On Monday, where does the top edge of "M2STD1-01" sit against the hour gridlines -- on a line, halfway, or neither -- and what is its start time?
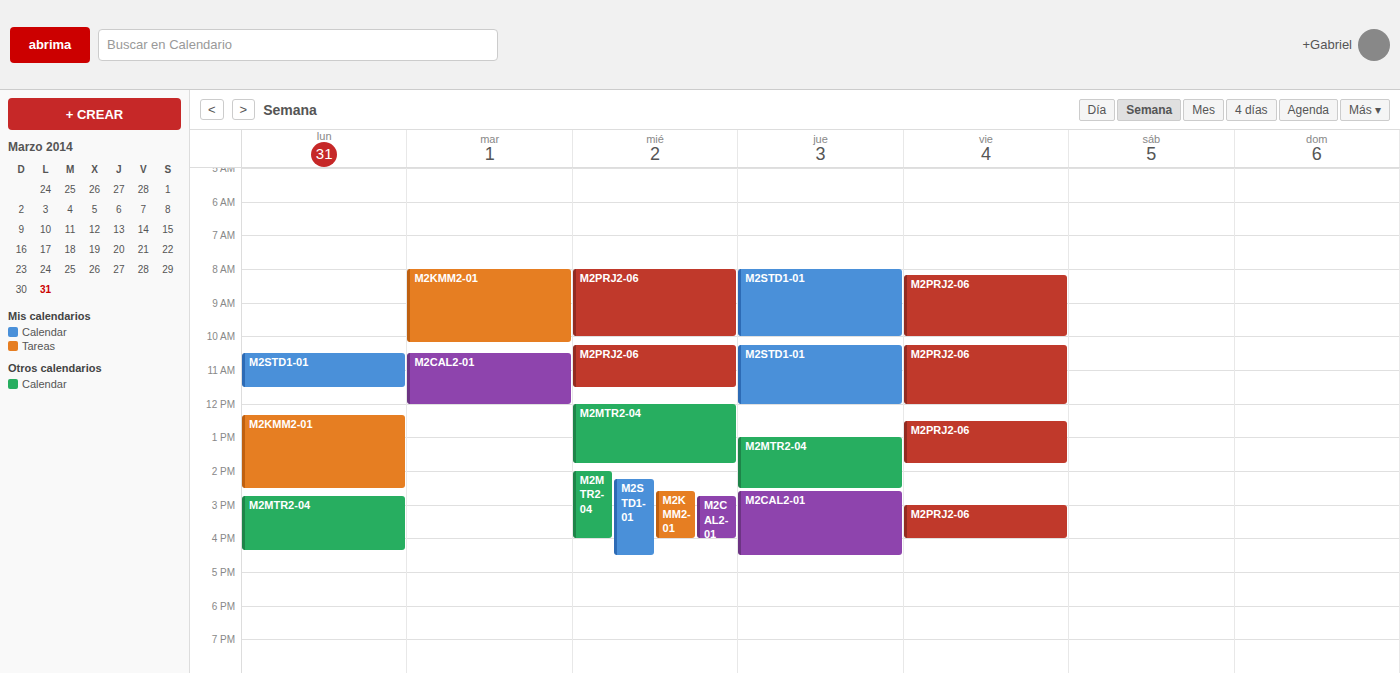
10:30 AM -- halfway between the 10 AM and 11 AM lines.